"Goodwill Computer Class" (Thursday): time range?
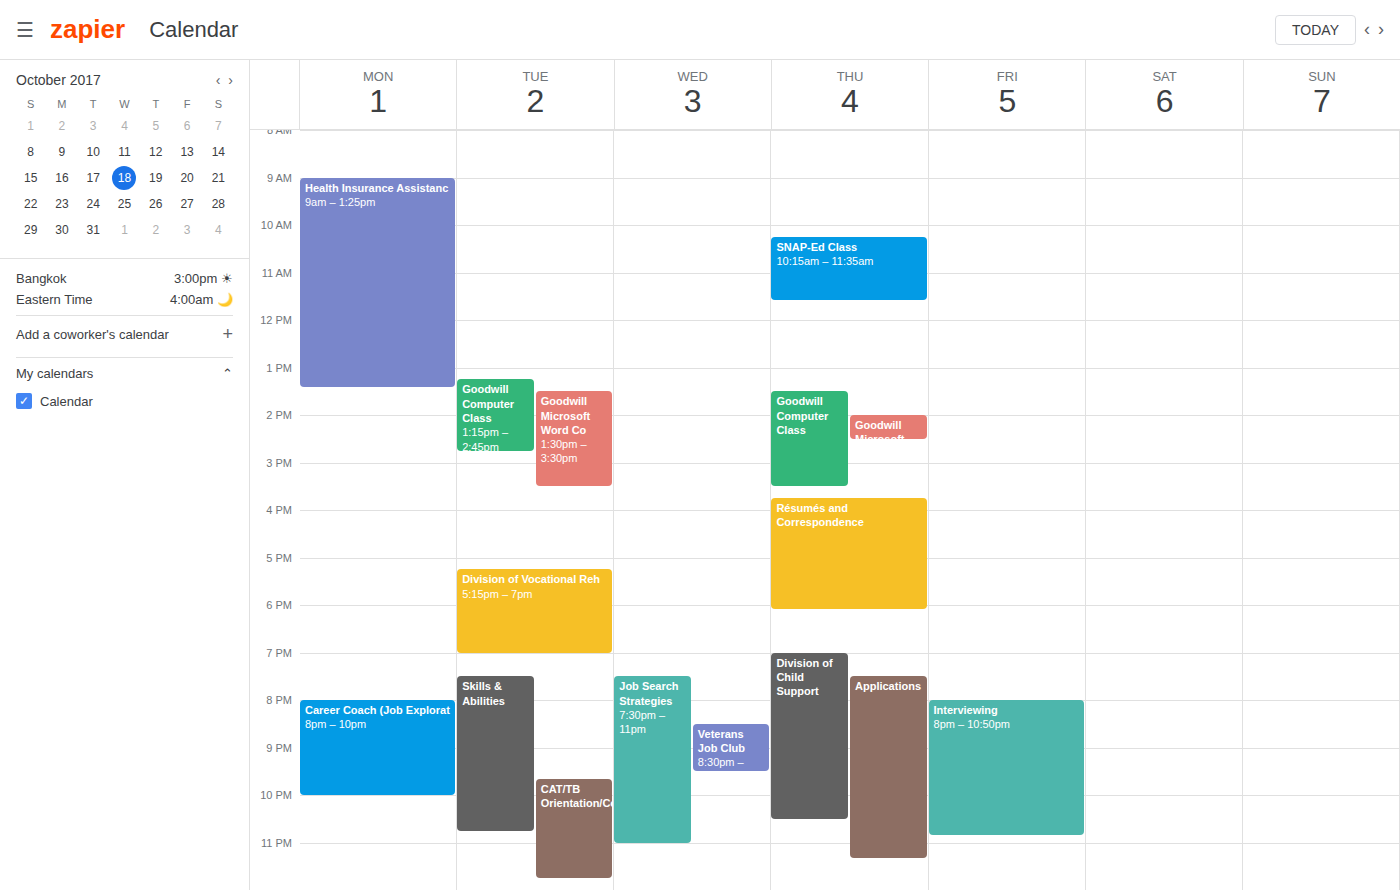
1:30 PM to 3:30 PM